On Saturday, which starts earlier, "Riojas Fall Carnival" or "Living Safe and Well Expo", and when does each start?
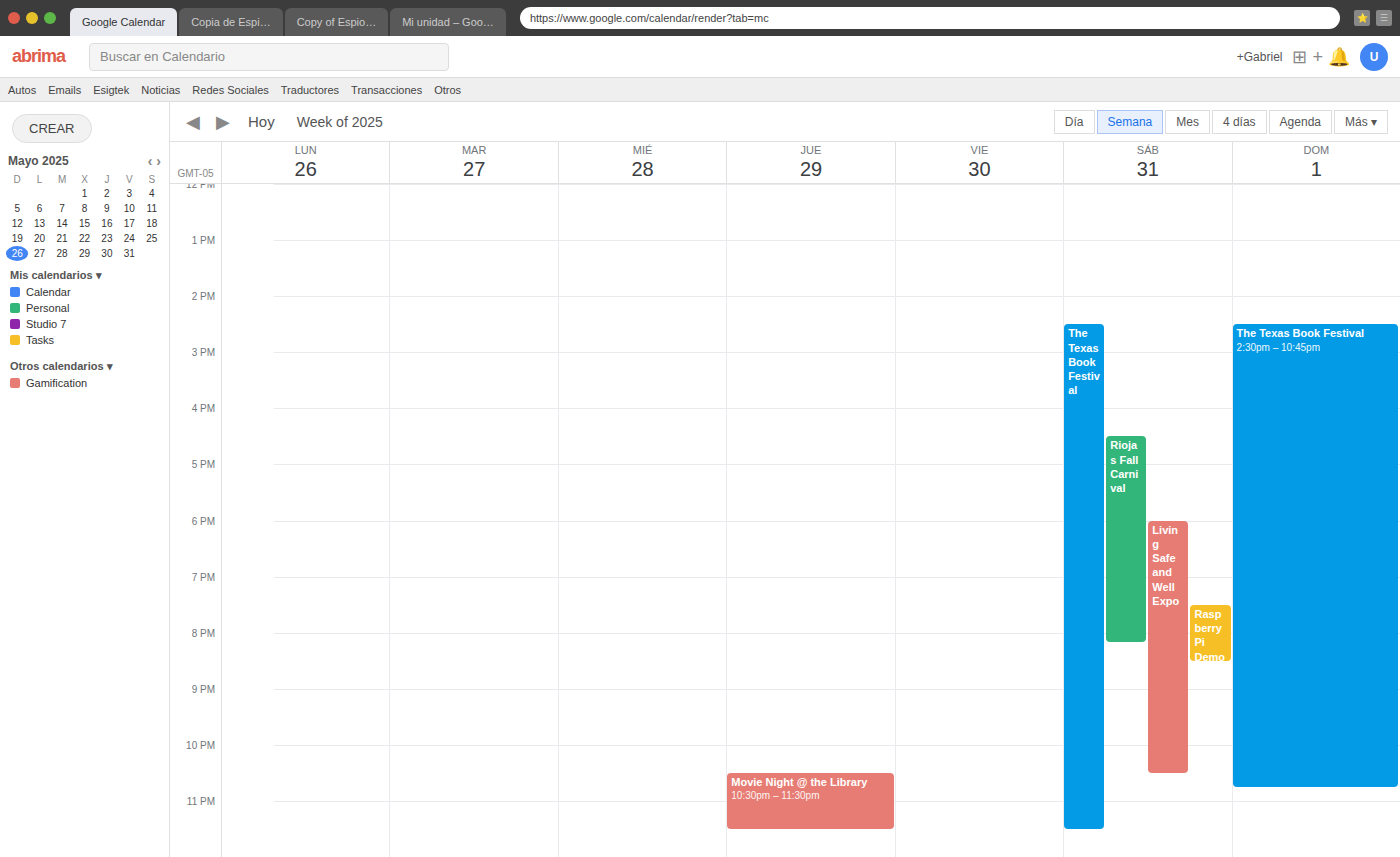
"Riojas Fall Carnival" 16:30; "Living Safe and Well Expo" 18:00.